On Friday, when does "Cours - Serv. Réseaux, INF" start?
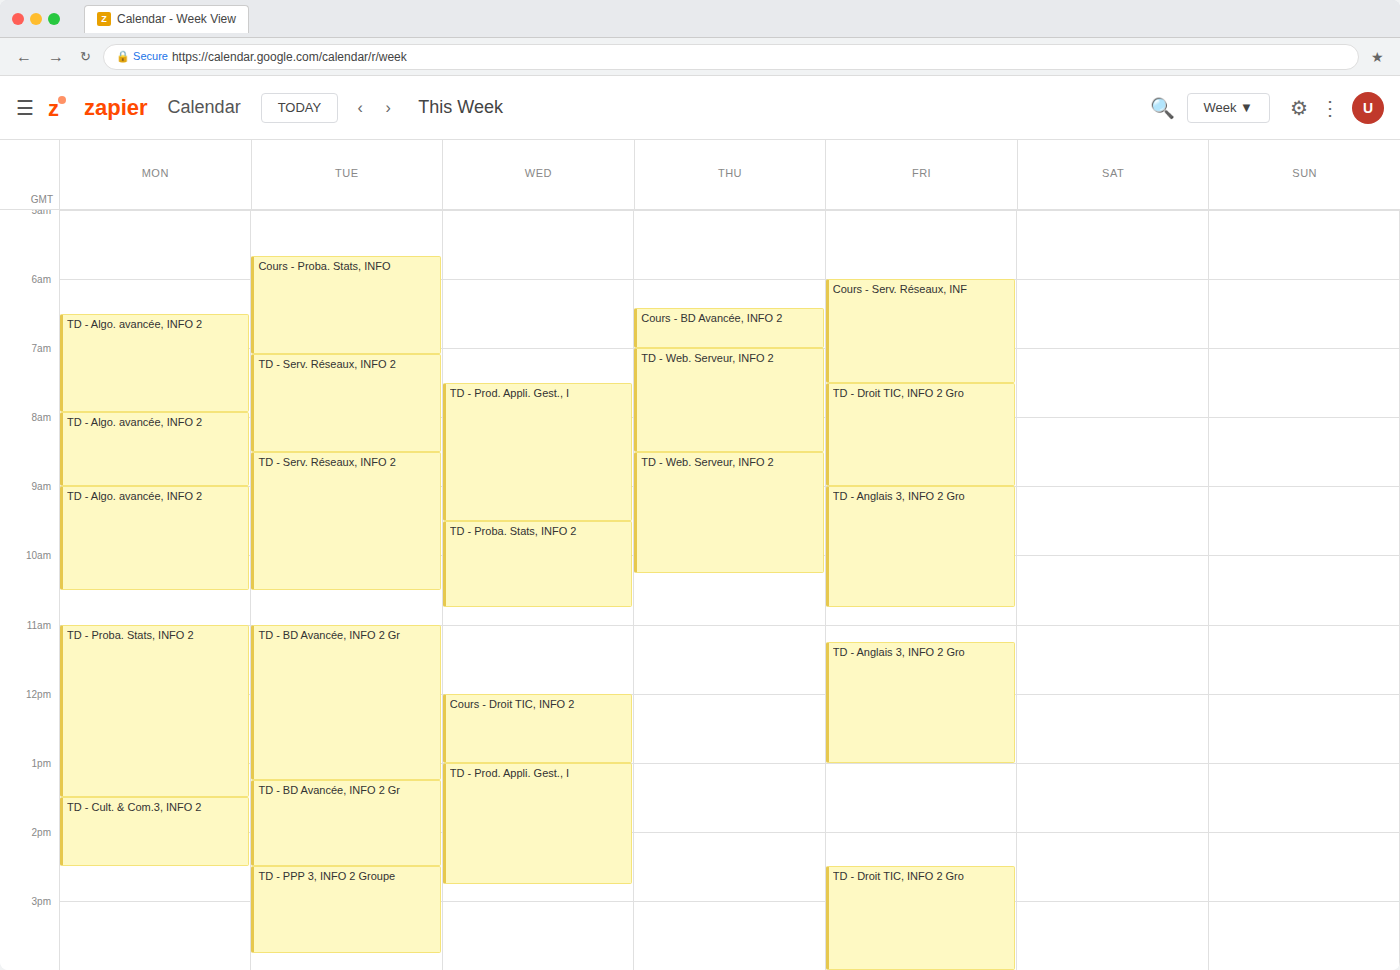
06:00